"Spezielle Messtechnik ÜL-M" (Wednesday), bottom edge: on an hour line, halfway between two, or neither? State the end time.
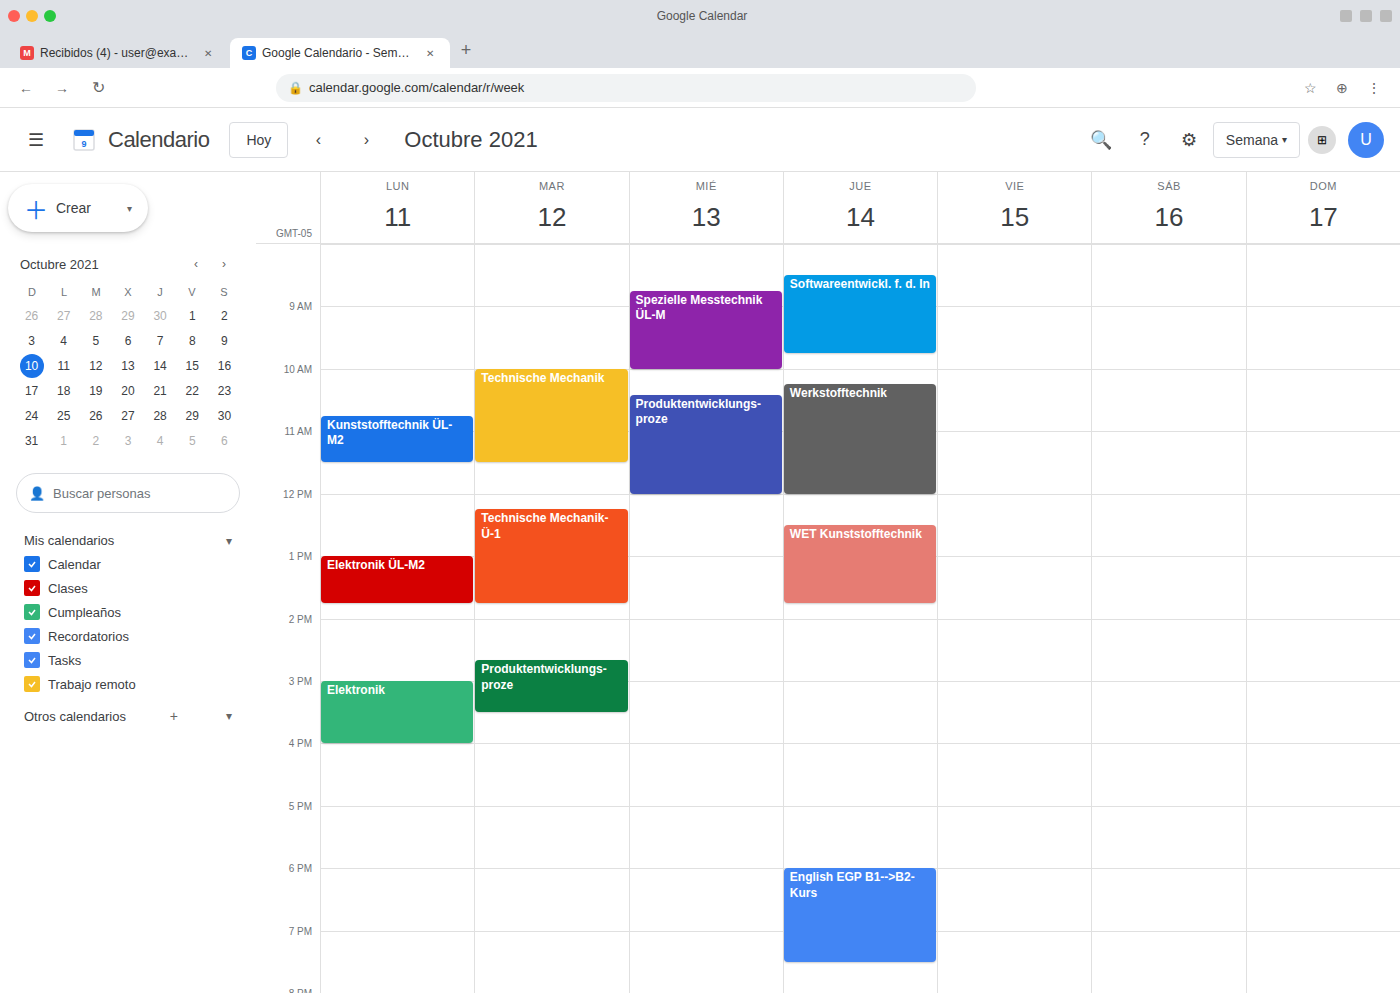
10:00 AM -- exactly on the 10 AM line.